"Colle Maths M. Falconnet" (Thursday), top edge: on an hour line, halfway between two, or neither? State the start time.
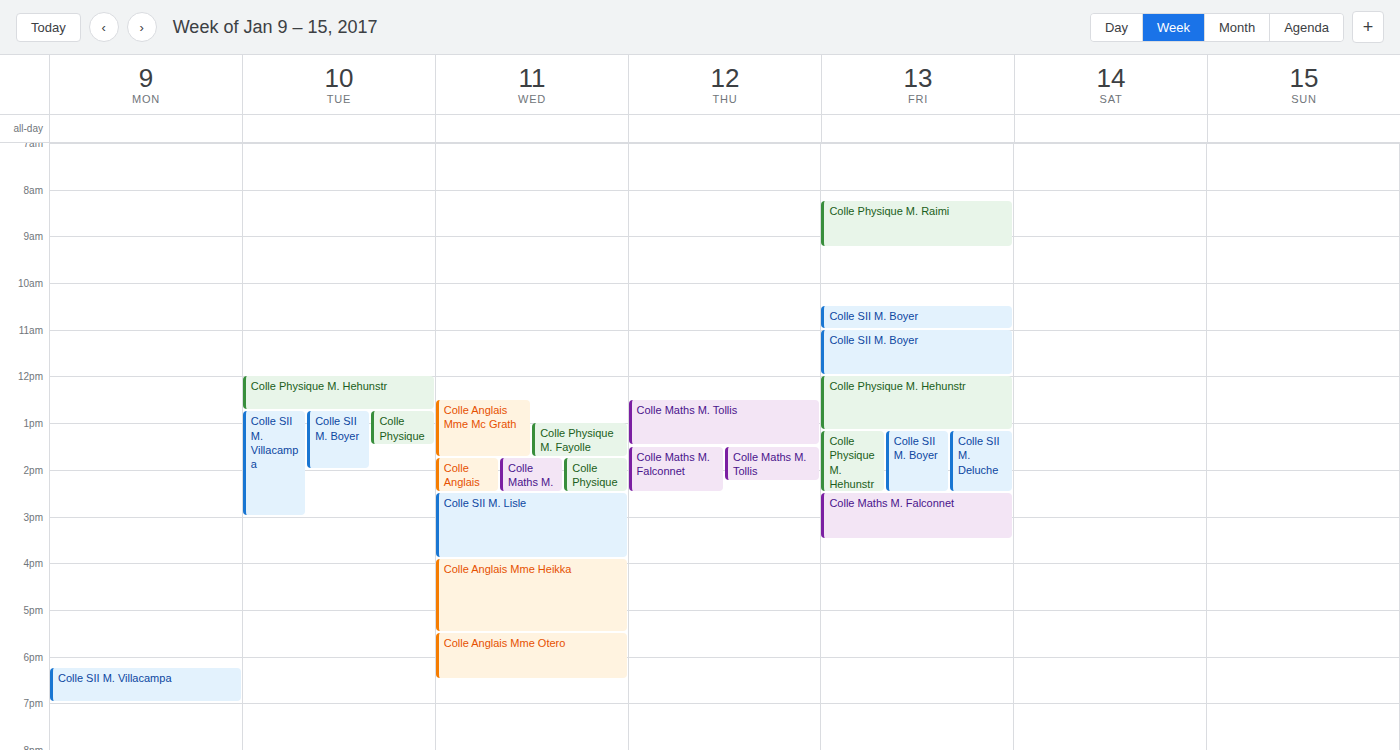
13:30 -- halfway between the 13:00 and 14:00 lines.